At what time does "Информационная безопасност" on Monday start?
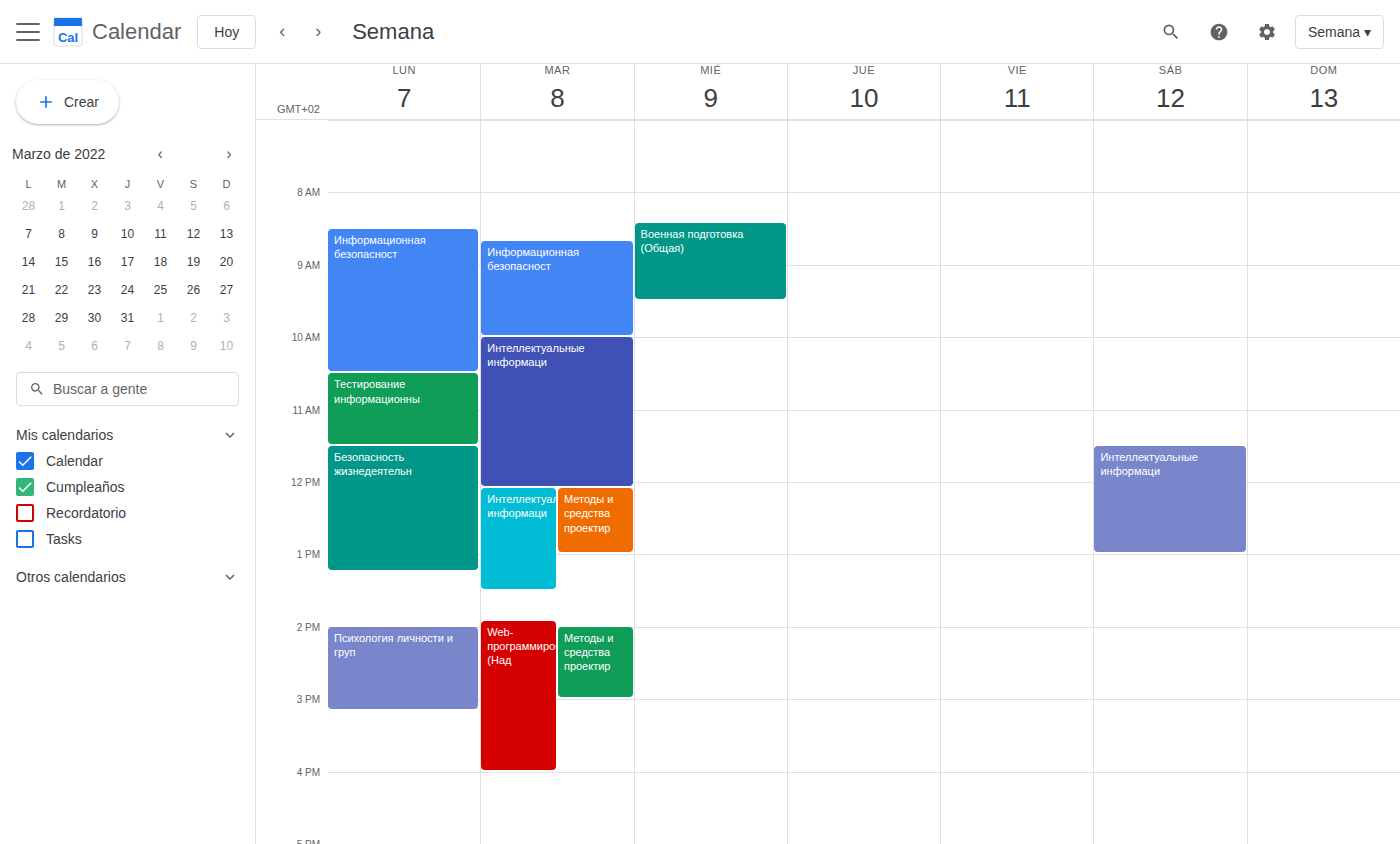
8:30 AM